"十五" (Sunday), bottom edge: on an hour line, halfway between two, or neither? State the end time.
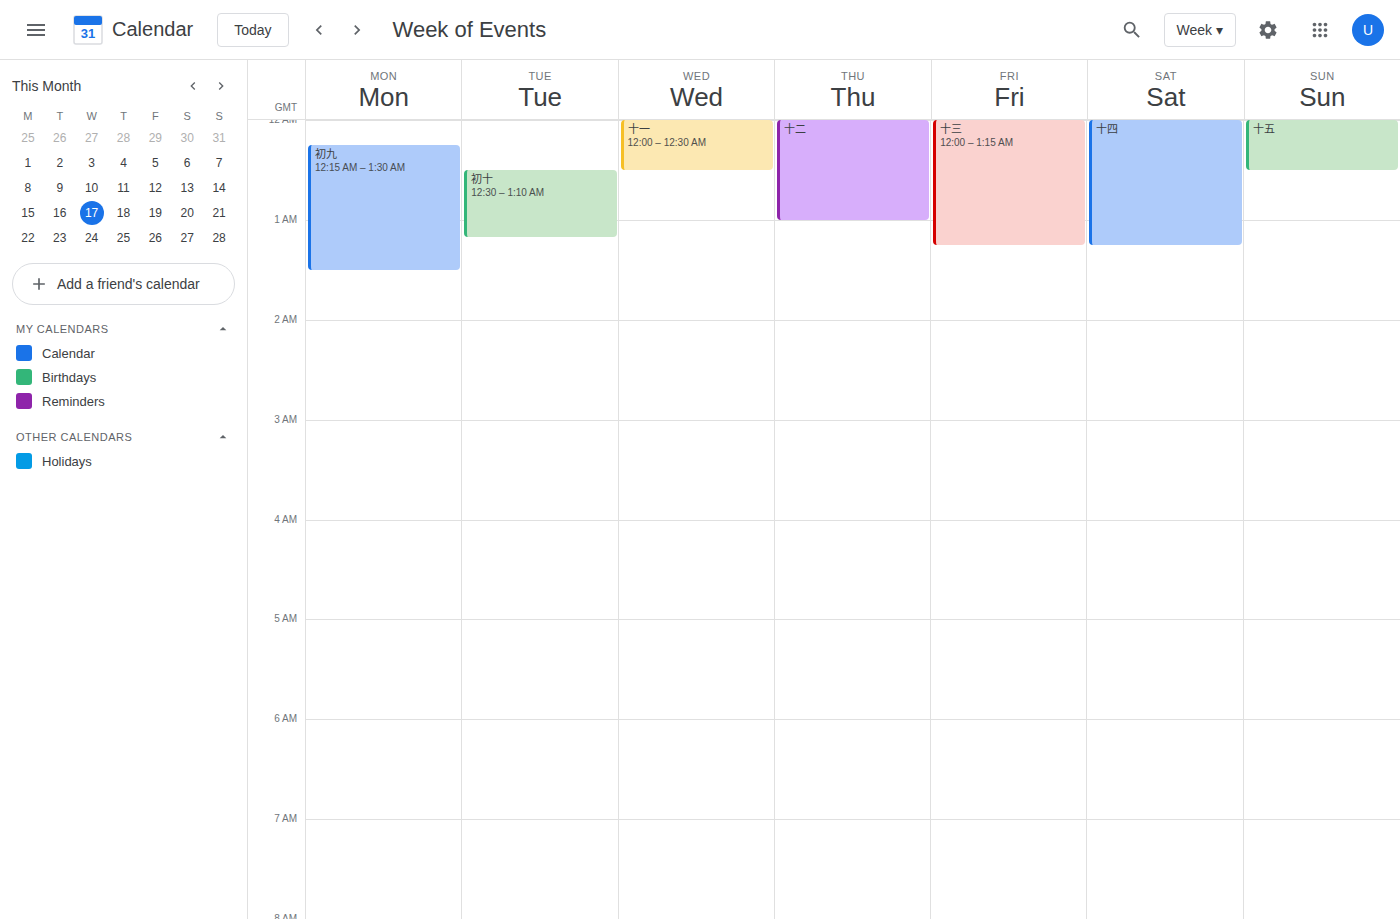
12:30 AM -- halfway between the 12 AM and 1 AM lines.